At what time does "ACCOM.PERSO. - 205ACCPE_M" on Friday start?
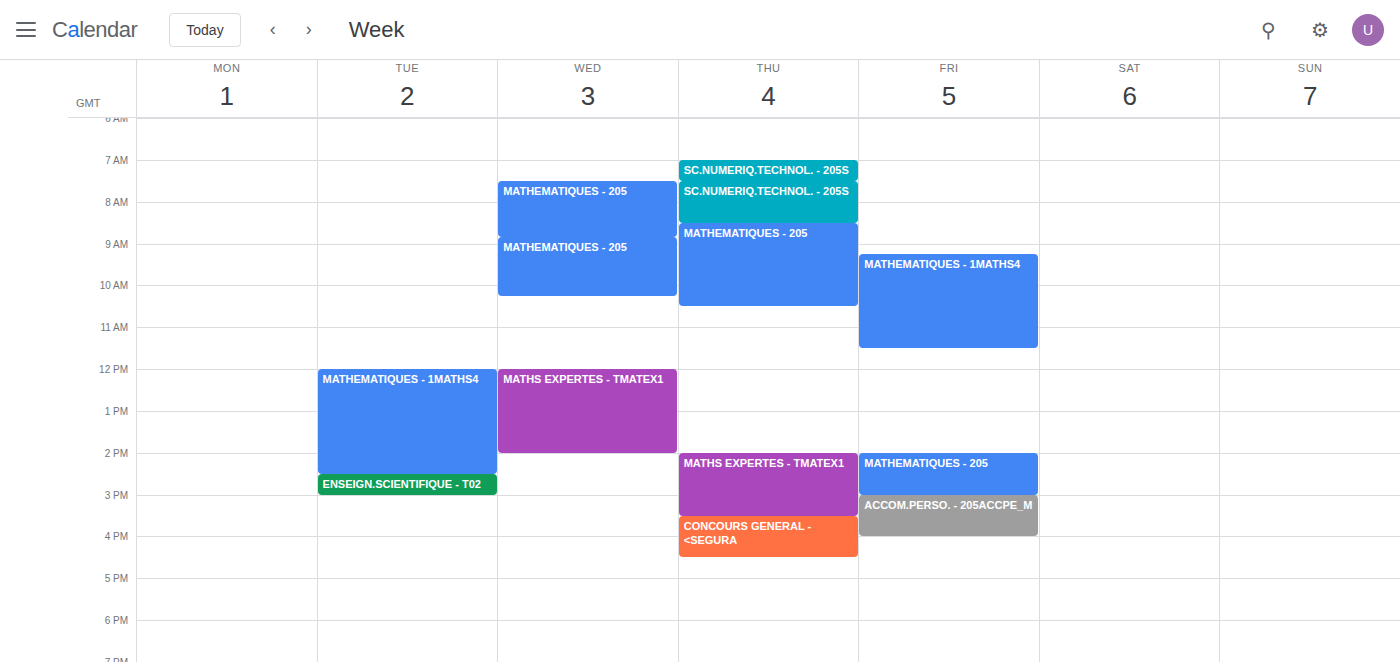
15:00